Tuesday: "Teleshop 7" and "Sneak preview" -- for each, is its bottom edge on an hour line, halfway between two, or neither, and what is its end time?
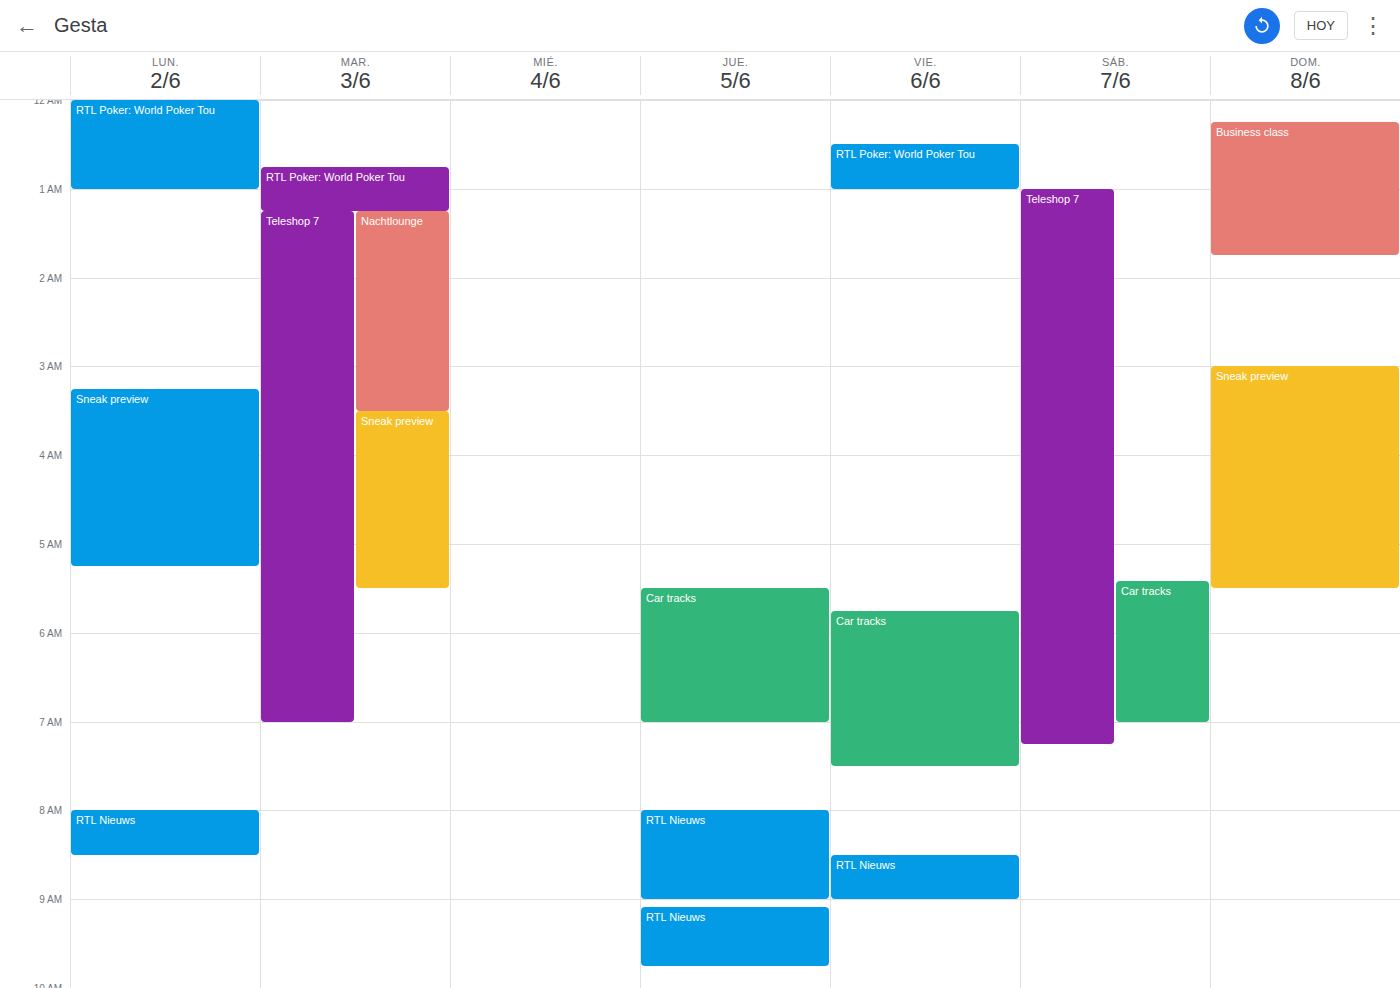
"Teleshop 7": 7:00 AM, exactly on the 7 AM line. "Sneak preview": 5:30 AM, halfway between the 5 AM and 6 AM lines.